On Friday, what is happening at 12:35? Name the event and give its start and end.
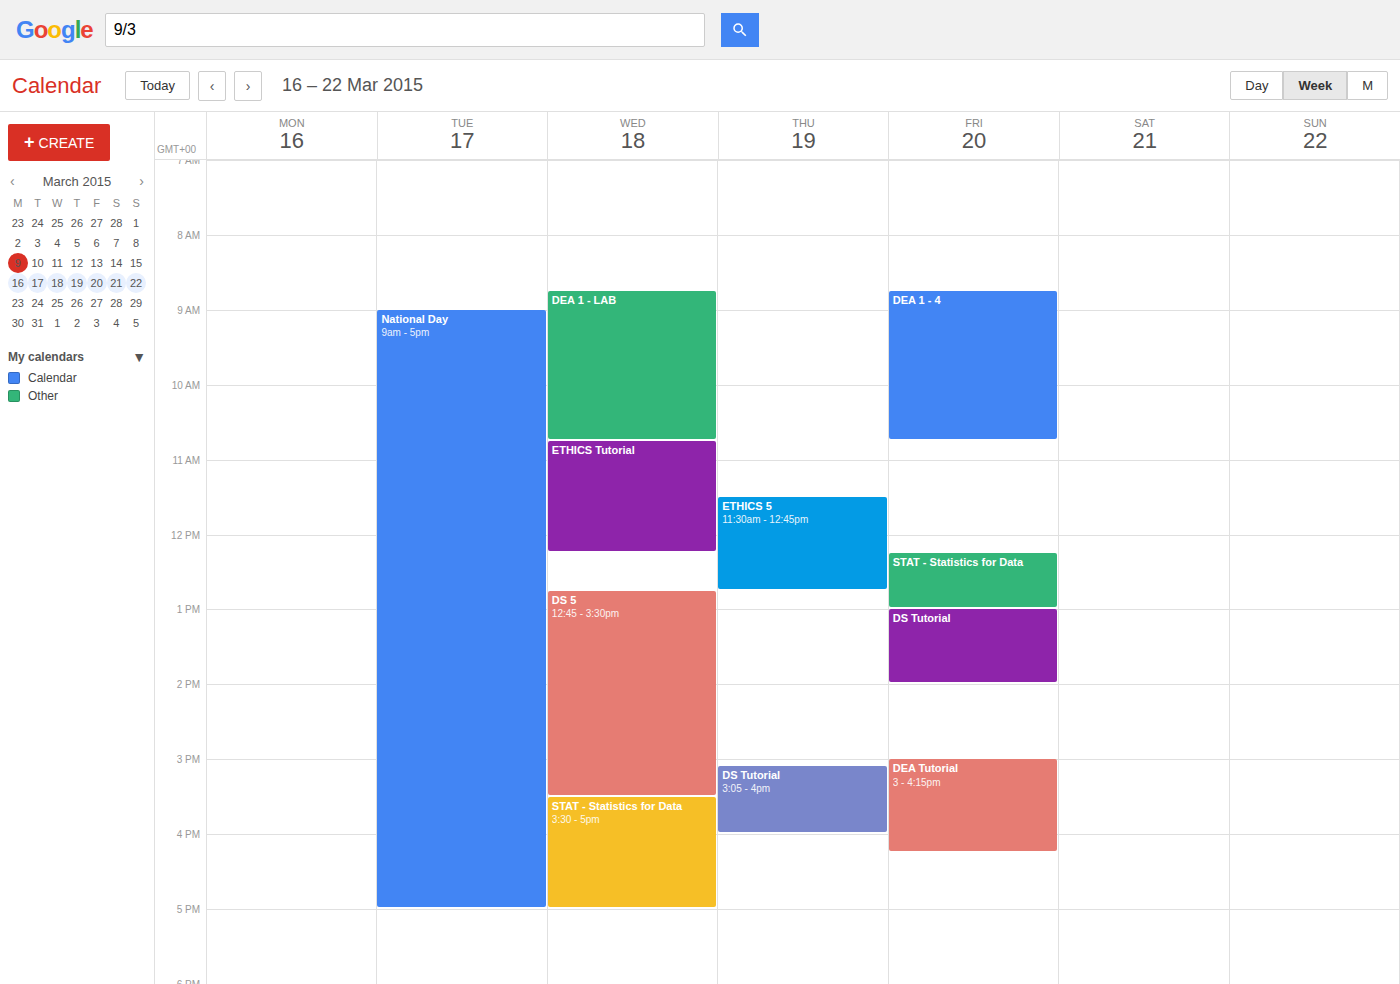
"STAT - Statistics for Data", 12:15 to 13:00